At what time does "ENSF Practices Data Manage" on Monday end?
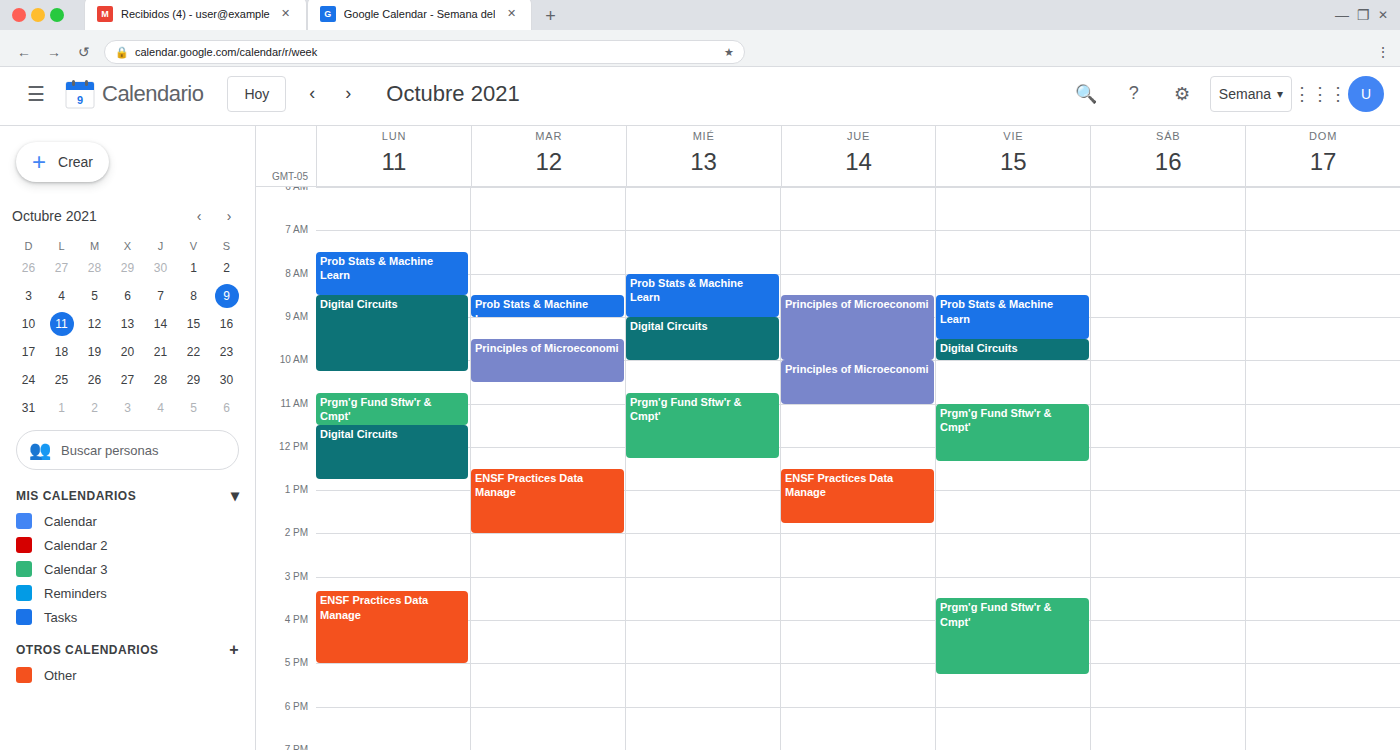
5:00 PM